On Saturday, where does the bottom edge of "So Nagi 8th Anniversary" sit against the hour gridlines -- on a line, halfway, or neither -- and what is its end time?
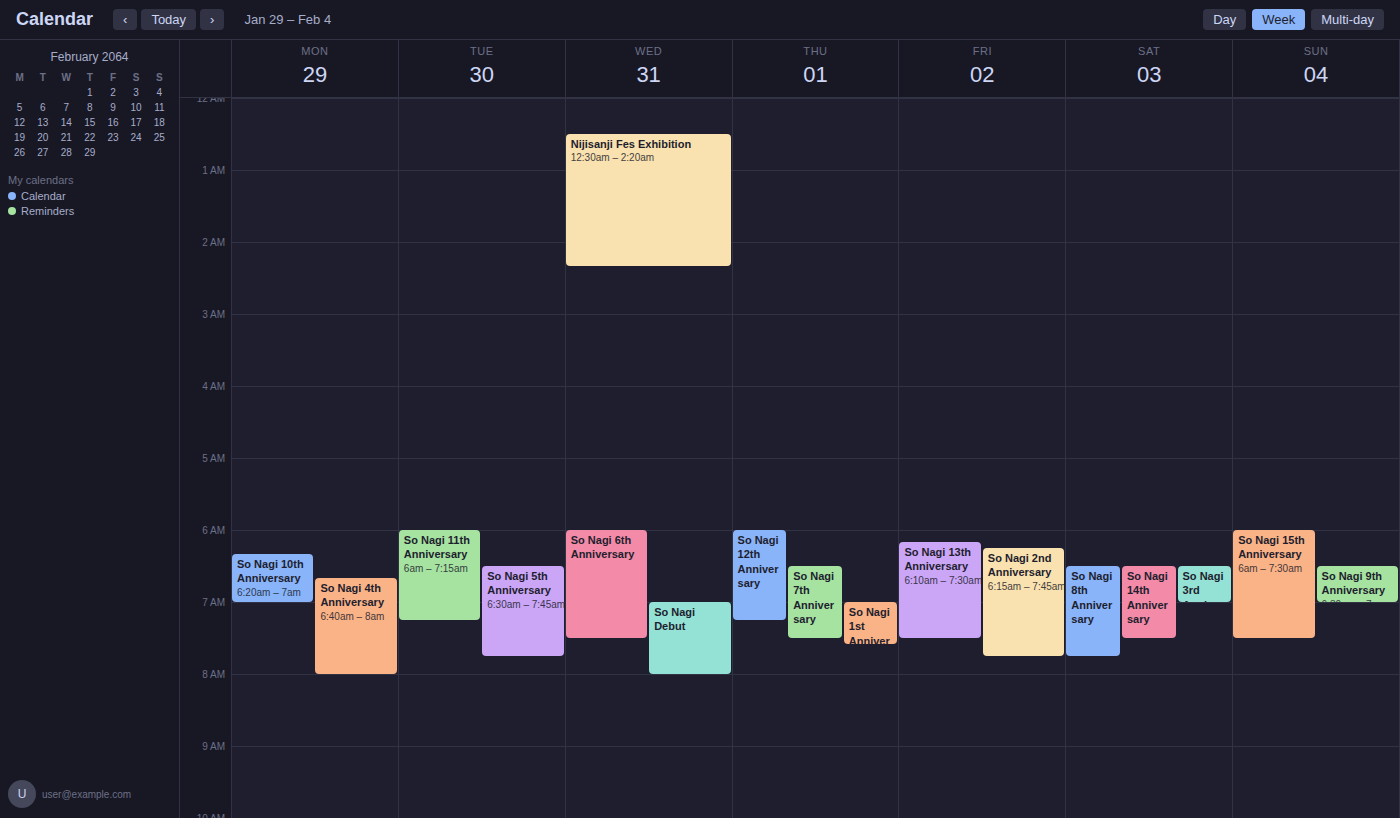
7:45 AM -- neither: three quarters of the way from the 7 AM line to the 8 AM line.